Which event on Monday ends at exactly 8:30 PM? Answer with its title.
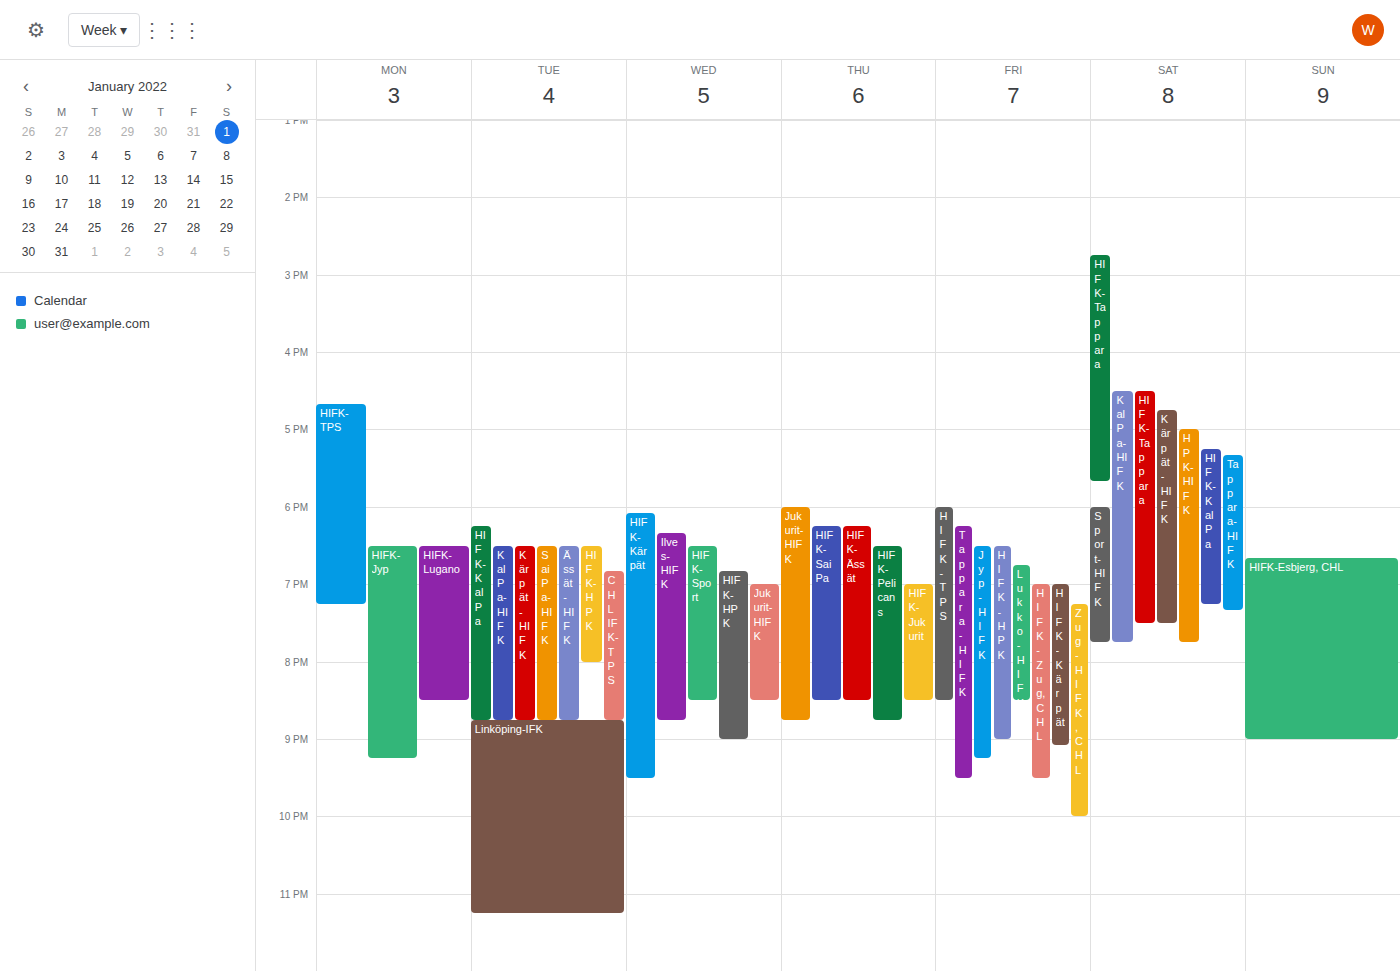
"HIFK-Lugano"